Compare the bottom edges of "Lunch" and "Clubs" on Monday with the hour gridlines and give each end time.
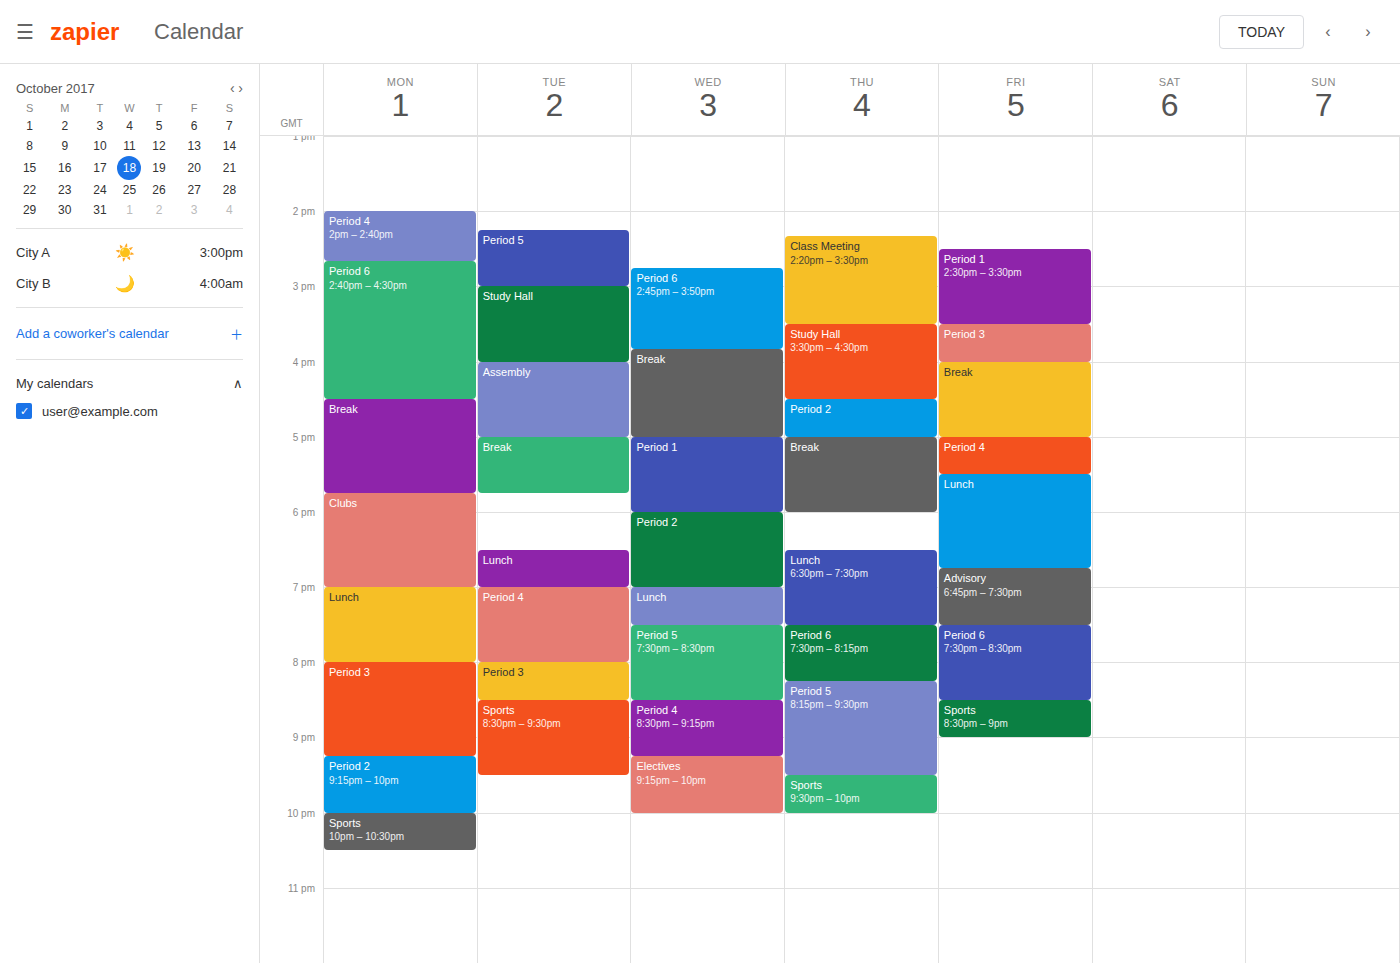
"Lunch": 8:00 PM, exactly on the 8 PM line. "Clubs": 7:00 PM, exactly on the 7 PM line.